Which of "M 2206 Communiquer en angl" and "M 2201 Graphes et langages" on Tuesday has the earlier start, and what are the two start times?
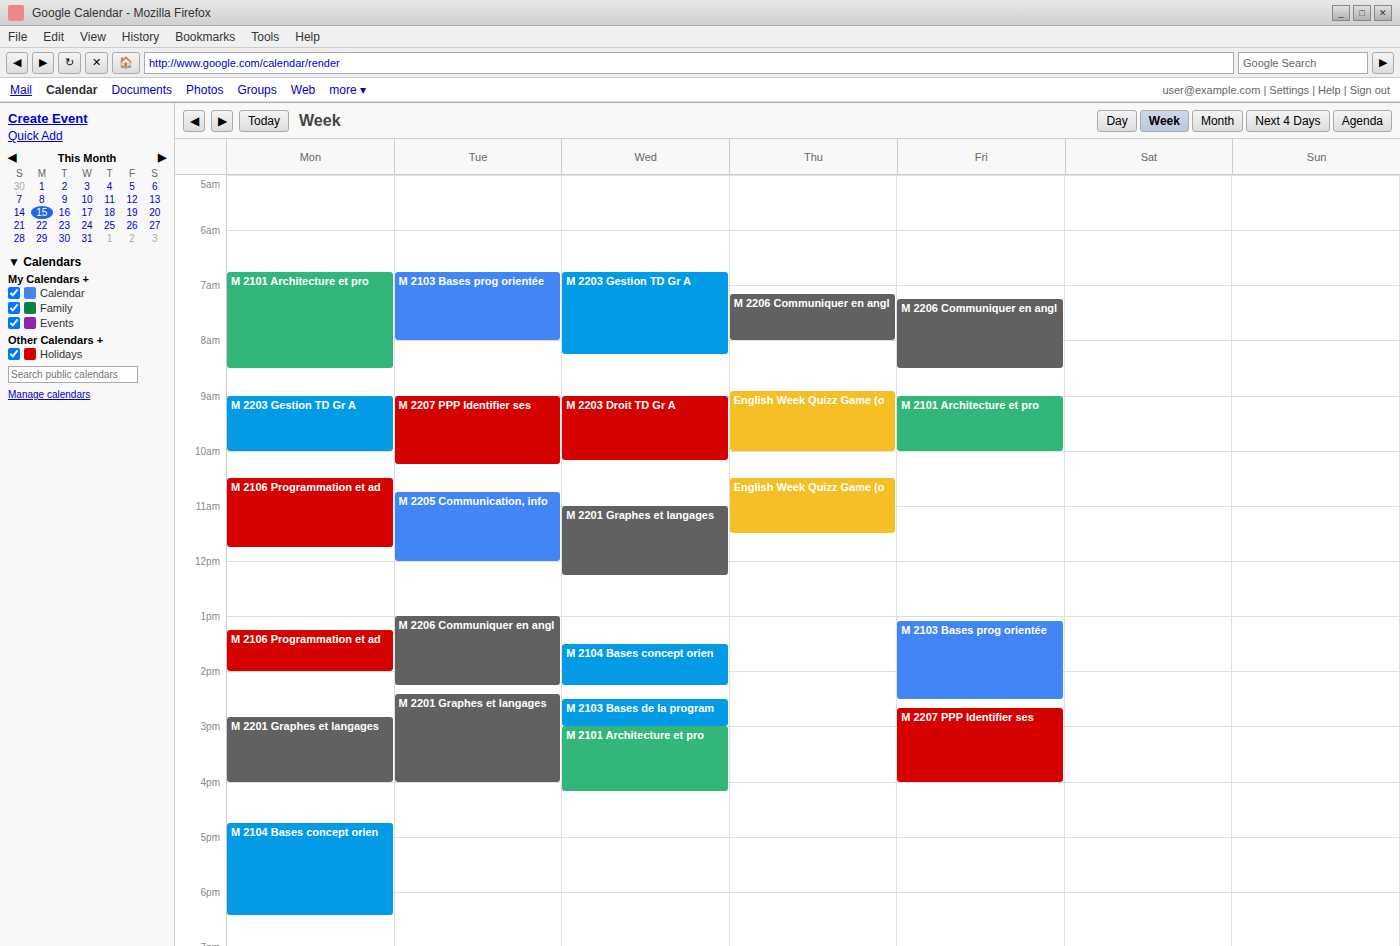
"M 2206 Communiquer en angl" 1:00 PM; "M 2201 Graphes et langages" 2:25 PM.